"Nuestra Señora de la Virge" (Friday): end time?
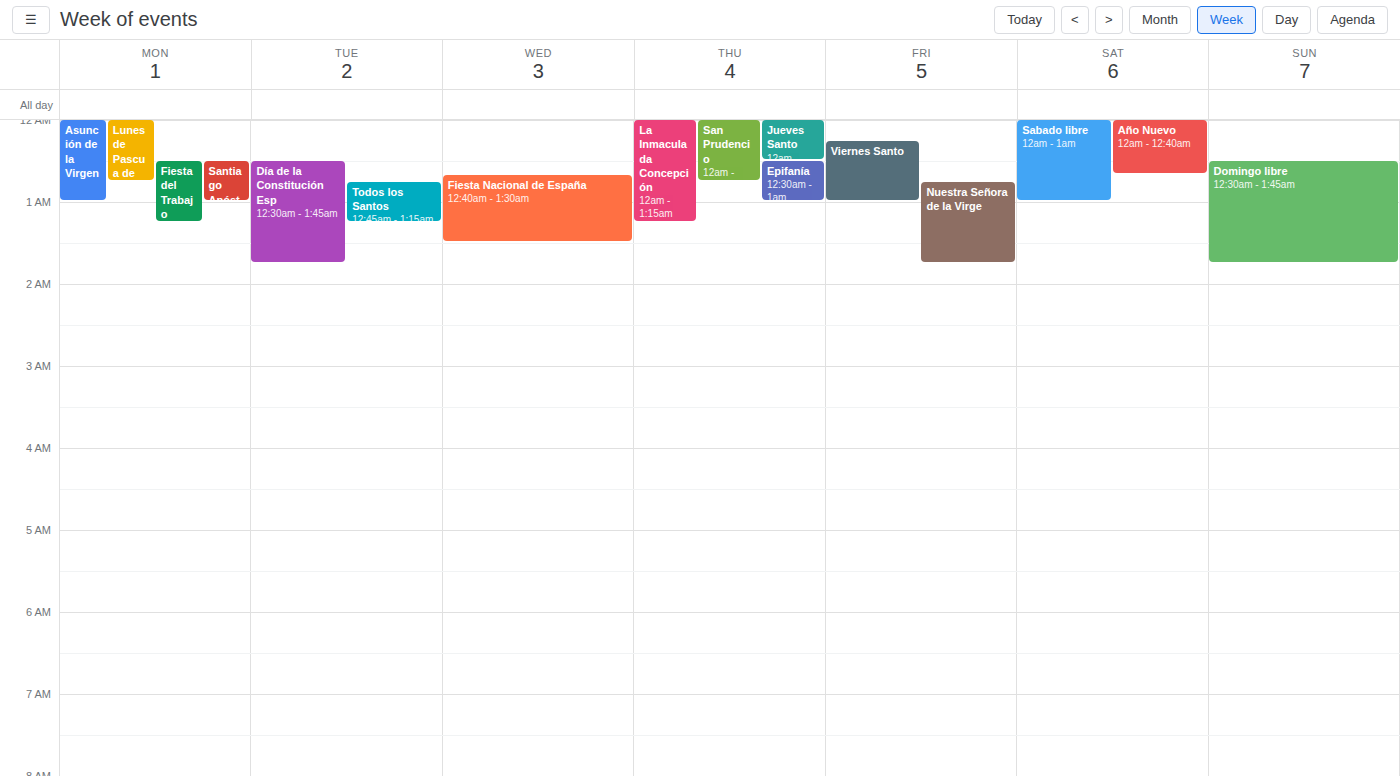
1:45 AM